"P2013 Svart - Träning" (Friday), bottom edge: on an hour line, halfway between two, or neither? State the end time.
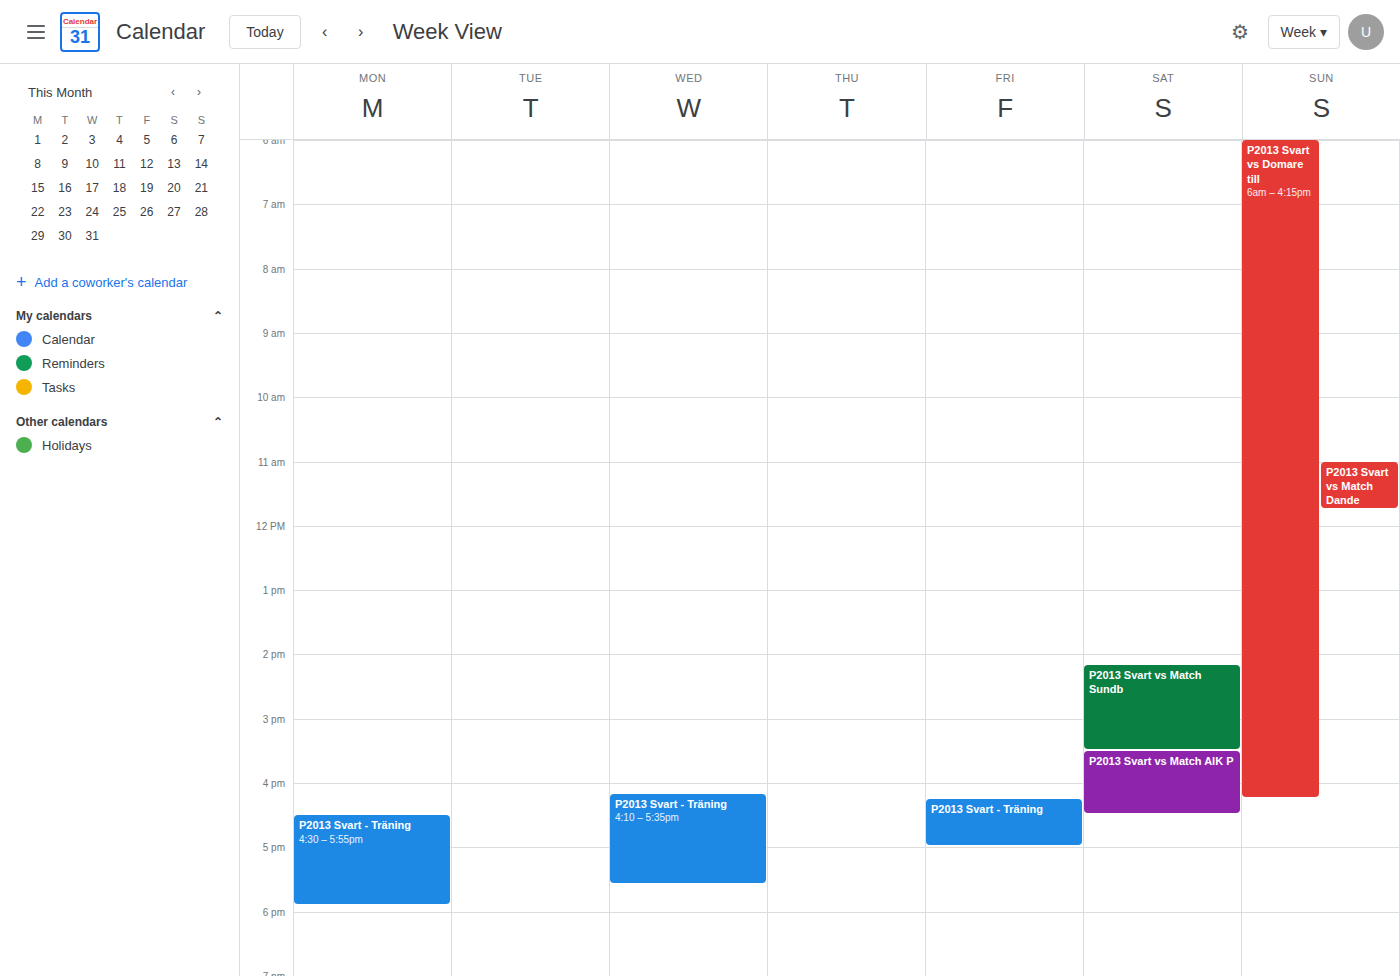
5:00 PM -- exactly on the 5 PM line.